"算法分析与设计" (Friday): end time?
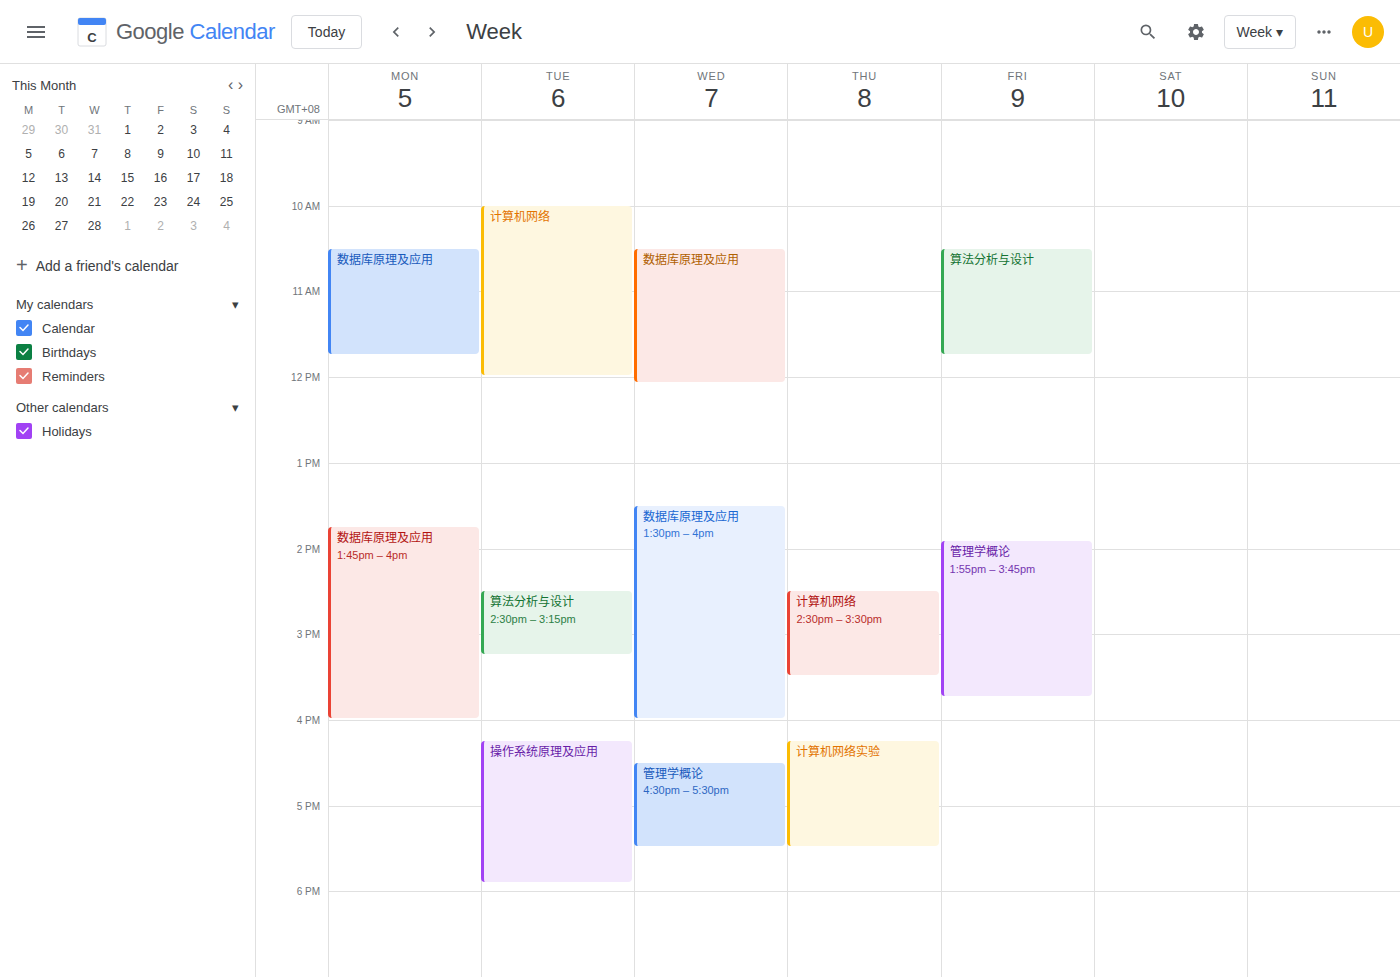
11:45 AM